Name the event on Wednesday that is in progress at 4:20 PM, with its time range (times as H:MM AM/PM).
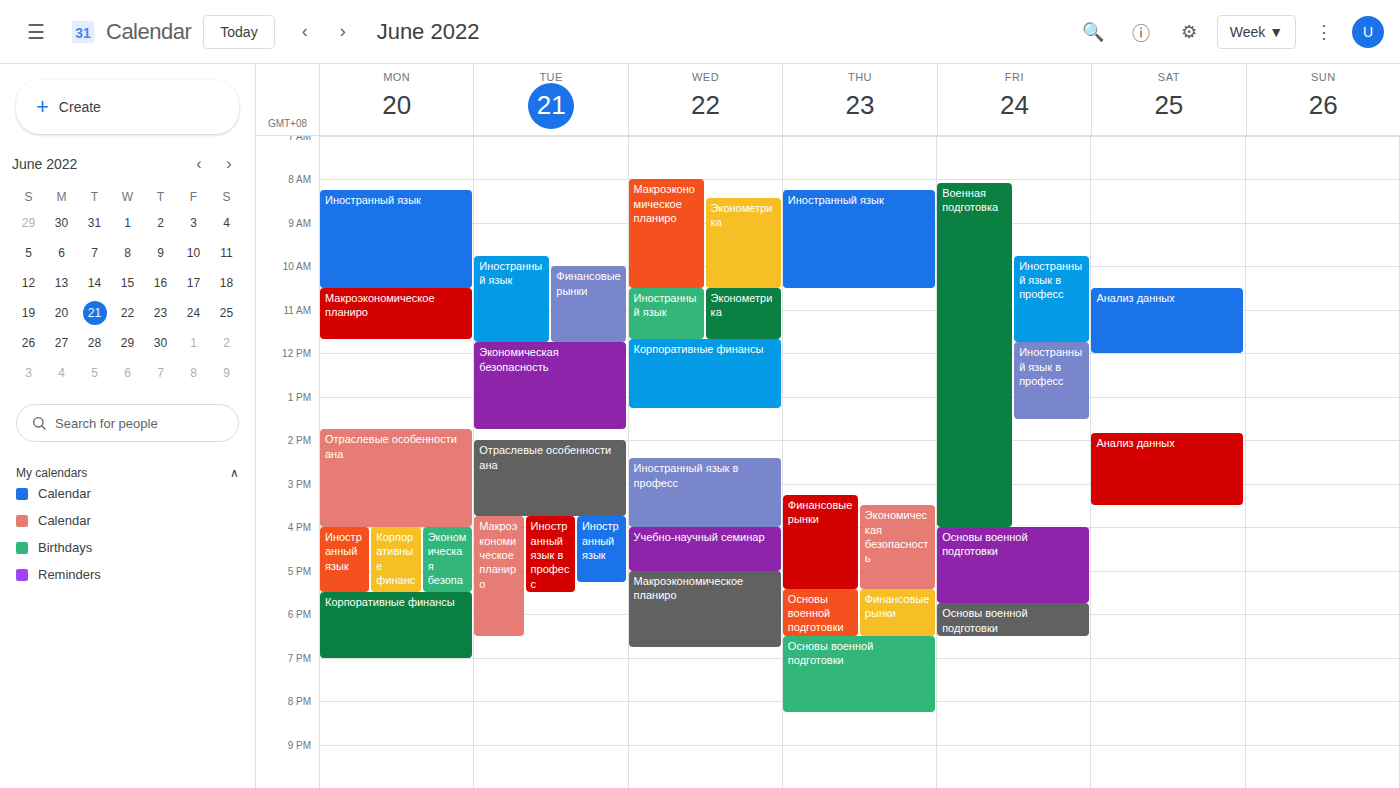
"Учебно-научный семинар", 4:00 PM to 5:00 PM